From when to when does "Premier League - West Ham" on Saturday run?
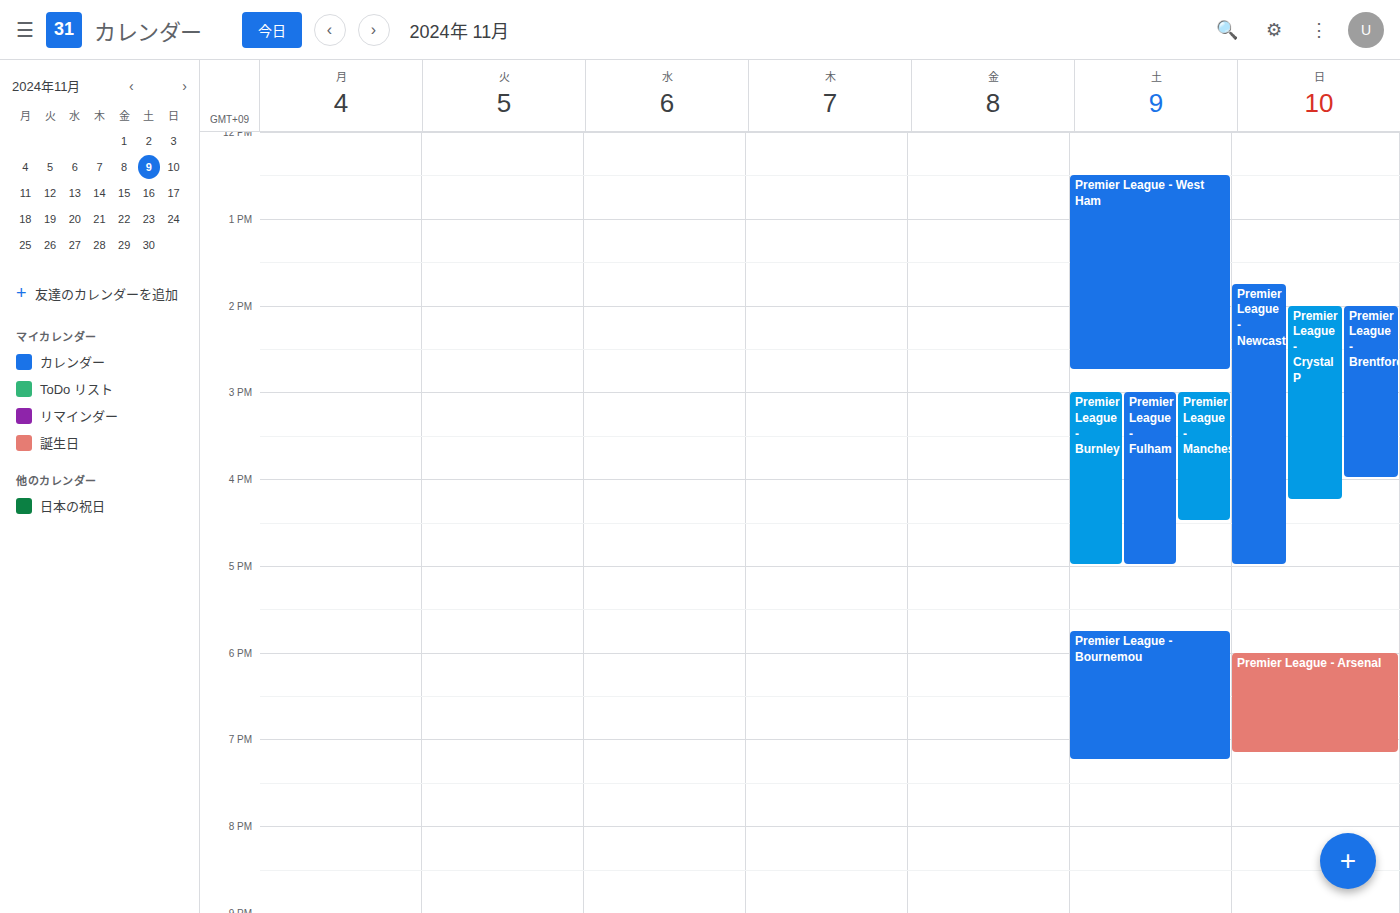
12:30 PM to 2:45 PM